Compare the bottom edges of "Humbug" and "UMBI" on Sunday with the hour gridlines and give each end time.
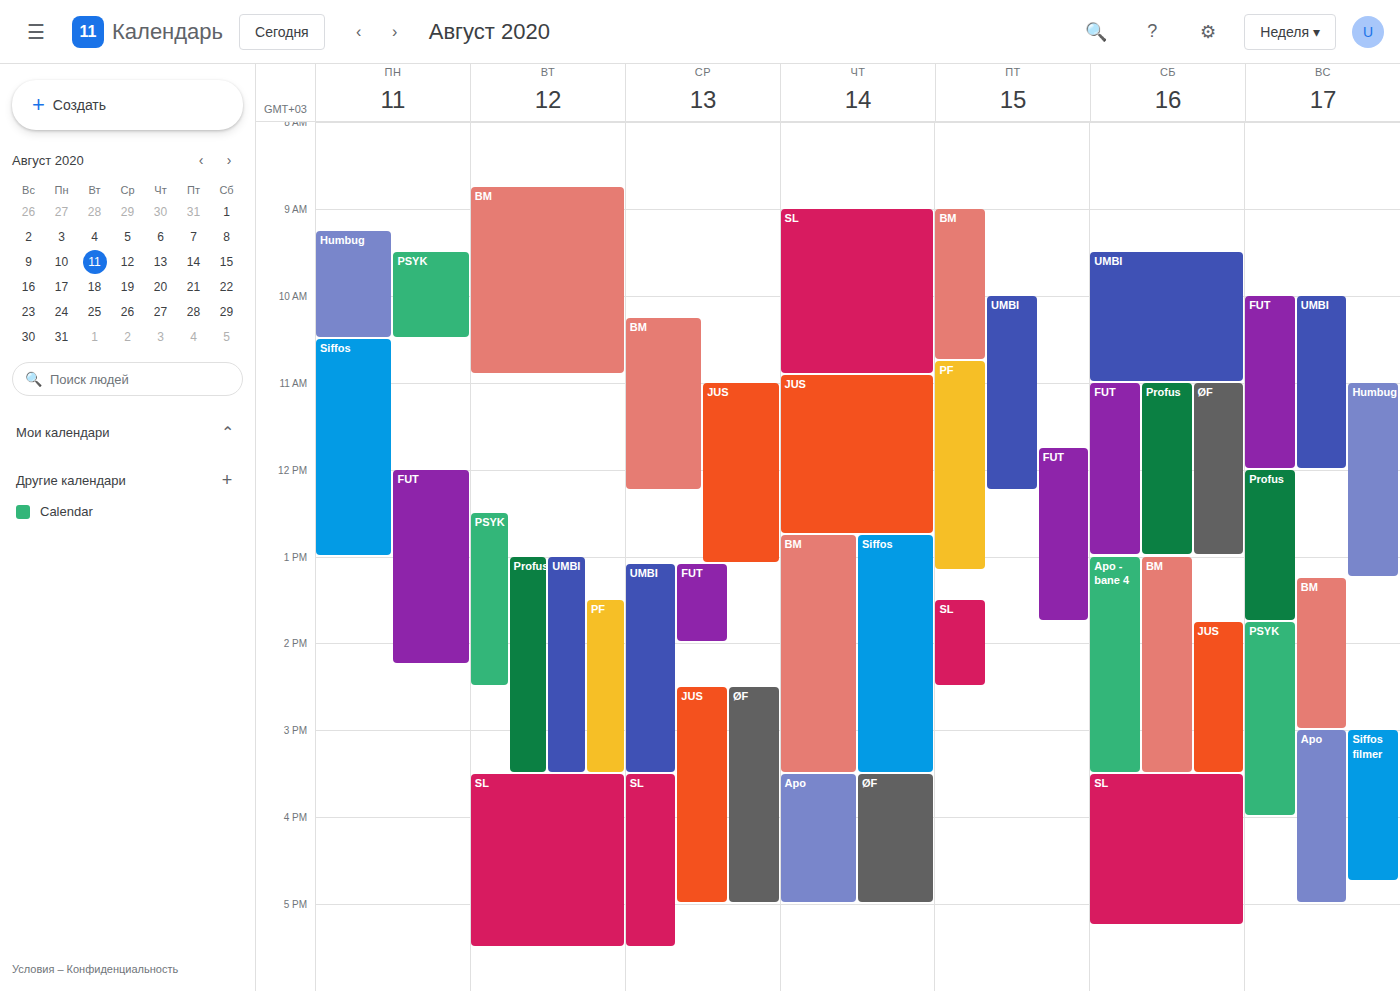
"Humbug": 1:15 PM, neither: a quarter of the way from the 1 PM line to the 2 PM line. "UMBI": 12:00 PM, exactly on the 12 PM line.